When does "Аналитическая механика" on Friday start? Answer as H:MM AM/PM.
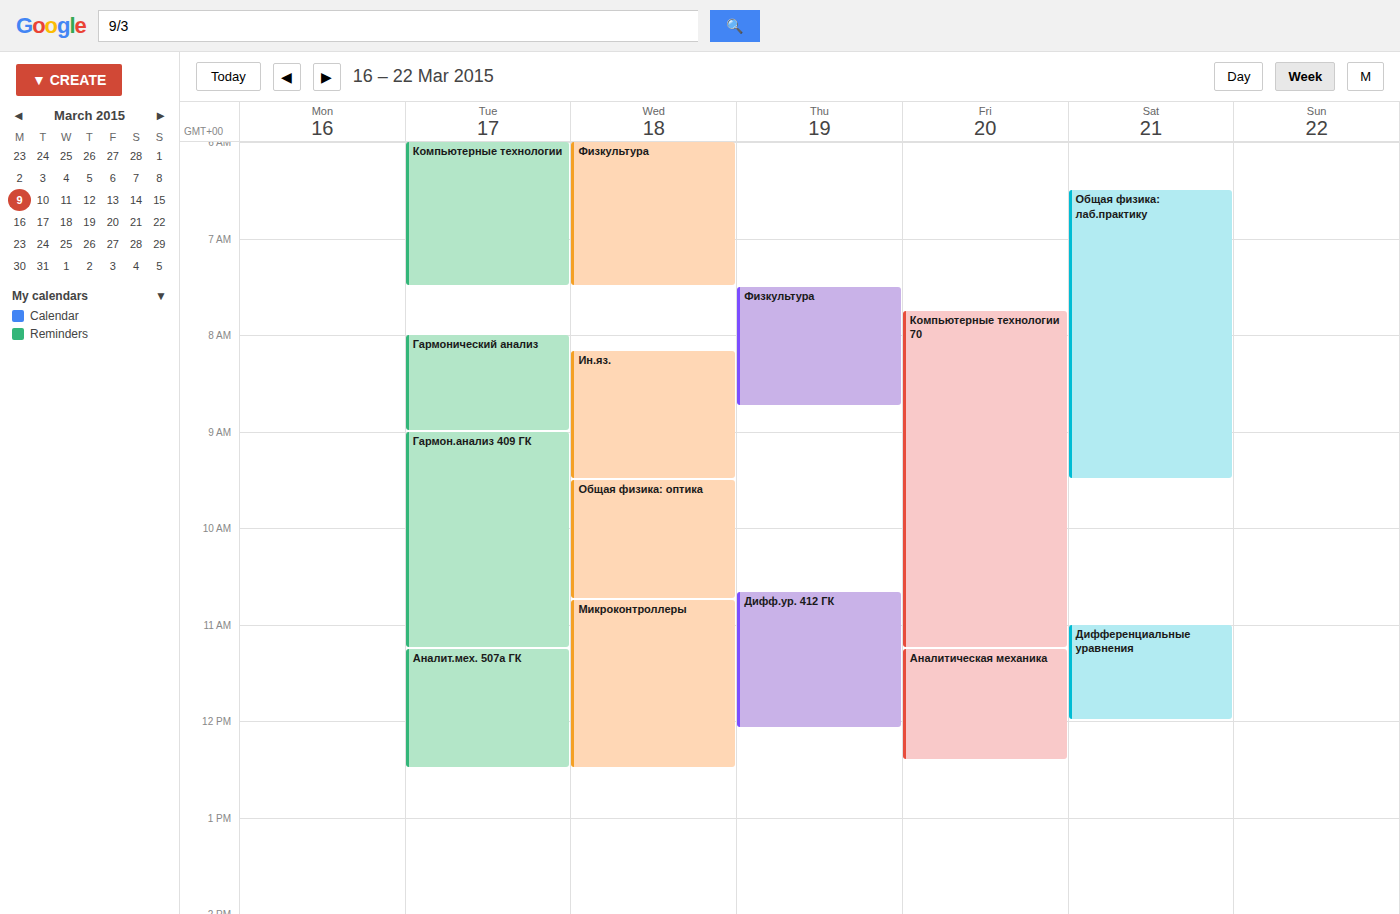
11:15 AM